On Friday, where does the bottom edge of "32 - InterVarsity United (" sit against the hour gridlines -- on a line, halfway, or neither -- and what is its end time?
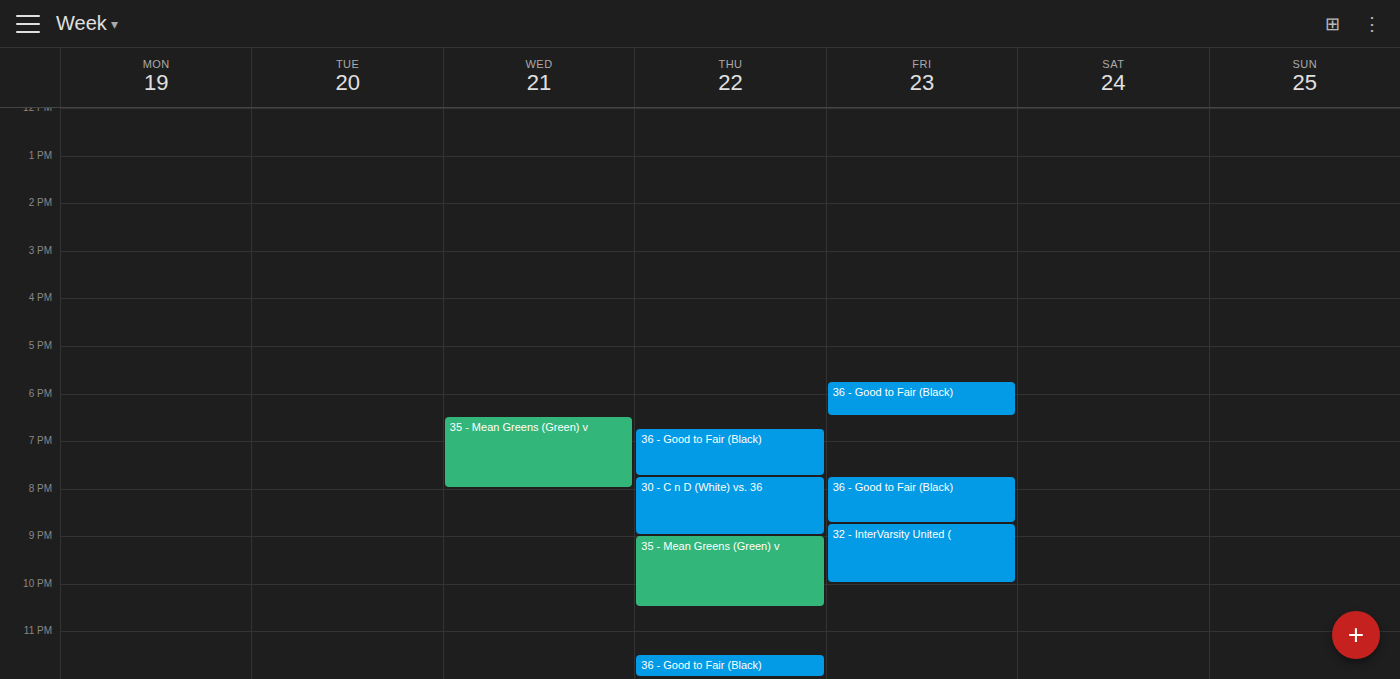
10:00 PM -- exactly on the 10 PM line.